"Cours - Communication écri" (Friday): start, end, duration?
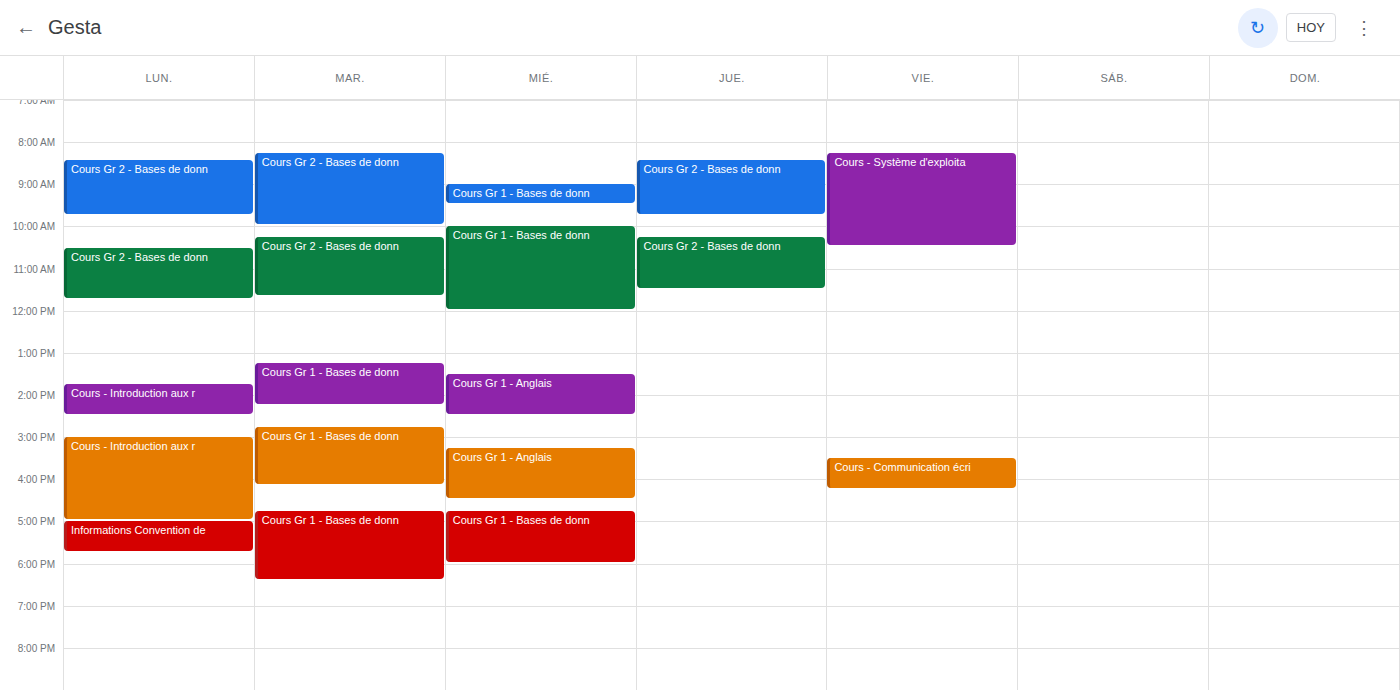
3:30 PM to 4:15 PM, 45 minutes